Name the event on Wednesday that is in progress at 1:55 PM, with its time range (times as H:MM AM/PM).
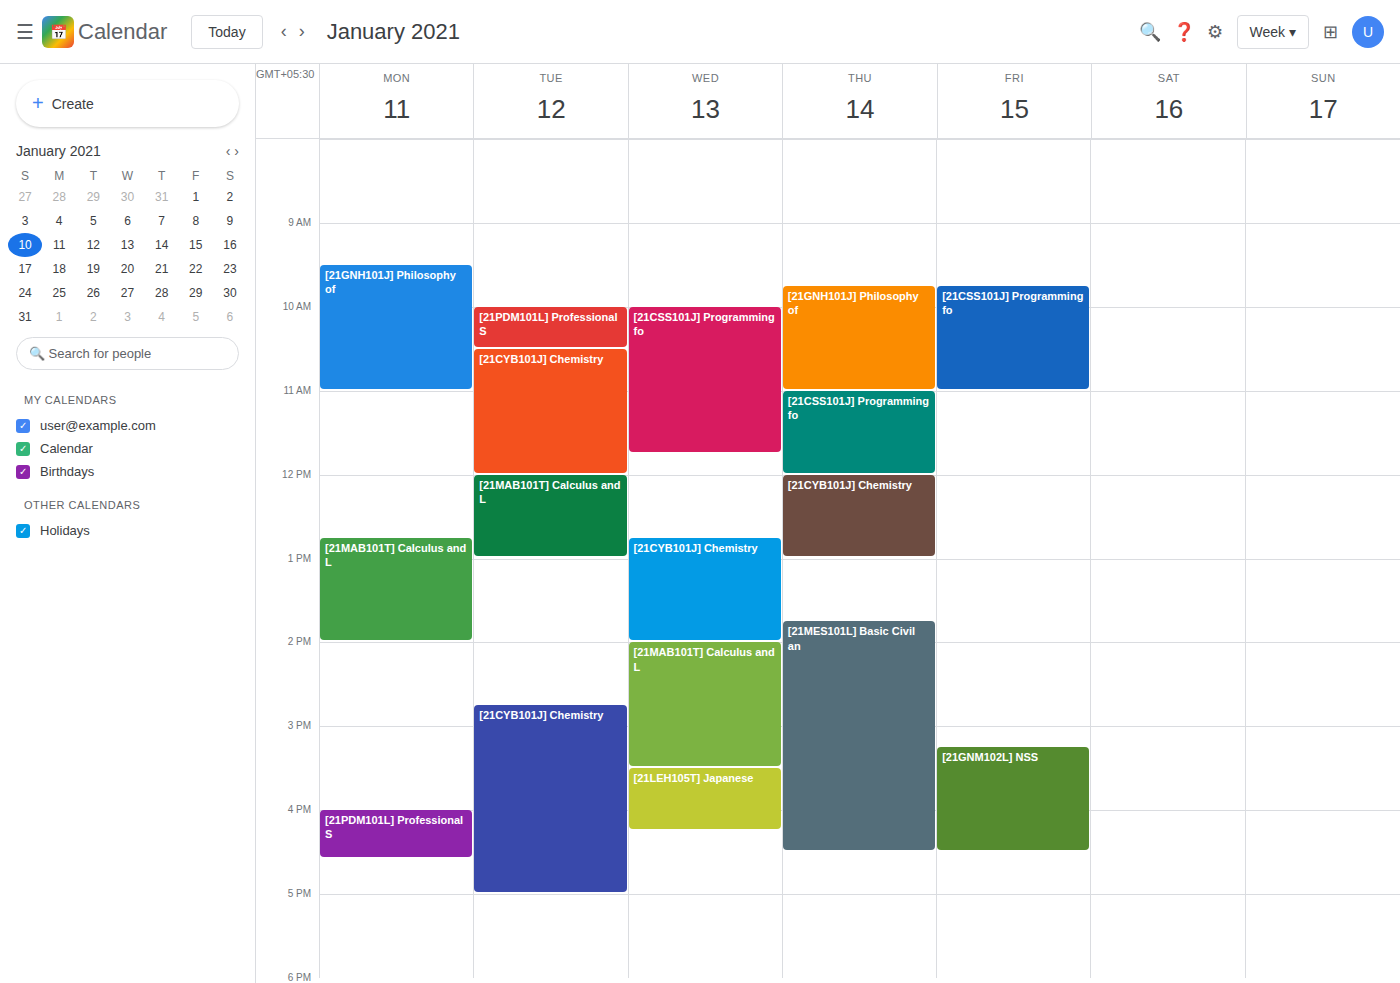
"[21CYB101J] Chemistry", 12:45 PM to 2:00 PM